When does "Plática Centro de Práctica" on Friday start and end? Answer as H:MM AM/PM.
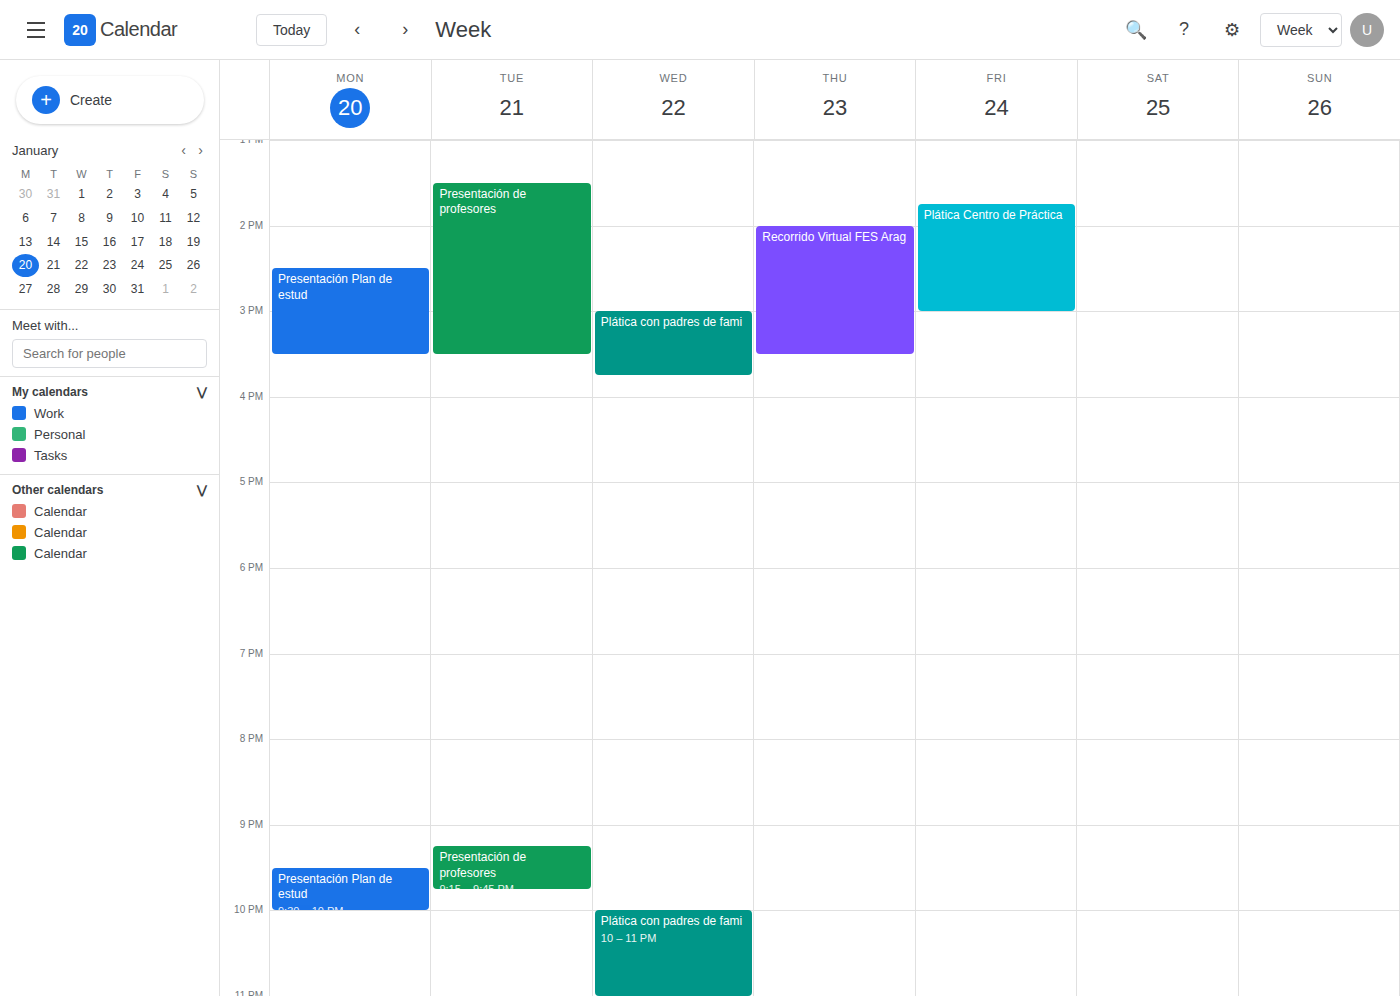
1:45 PM to 3:00 PM